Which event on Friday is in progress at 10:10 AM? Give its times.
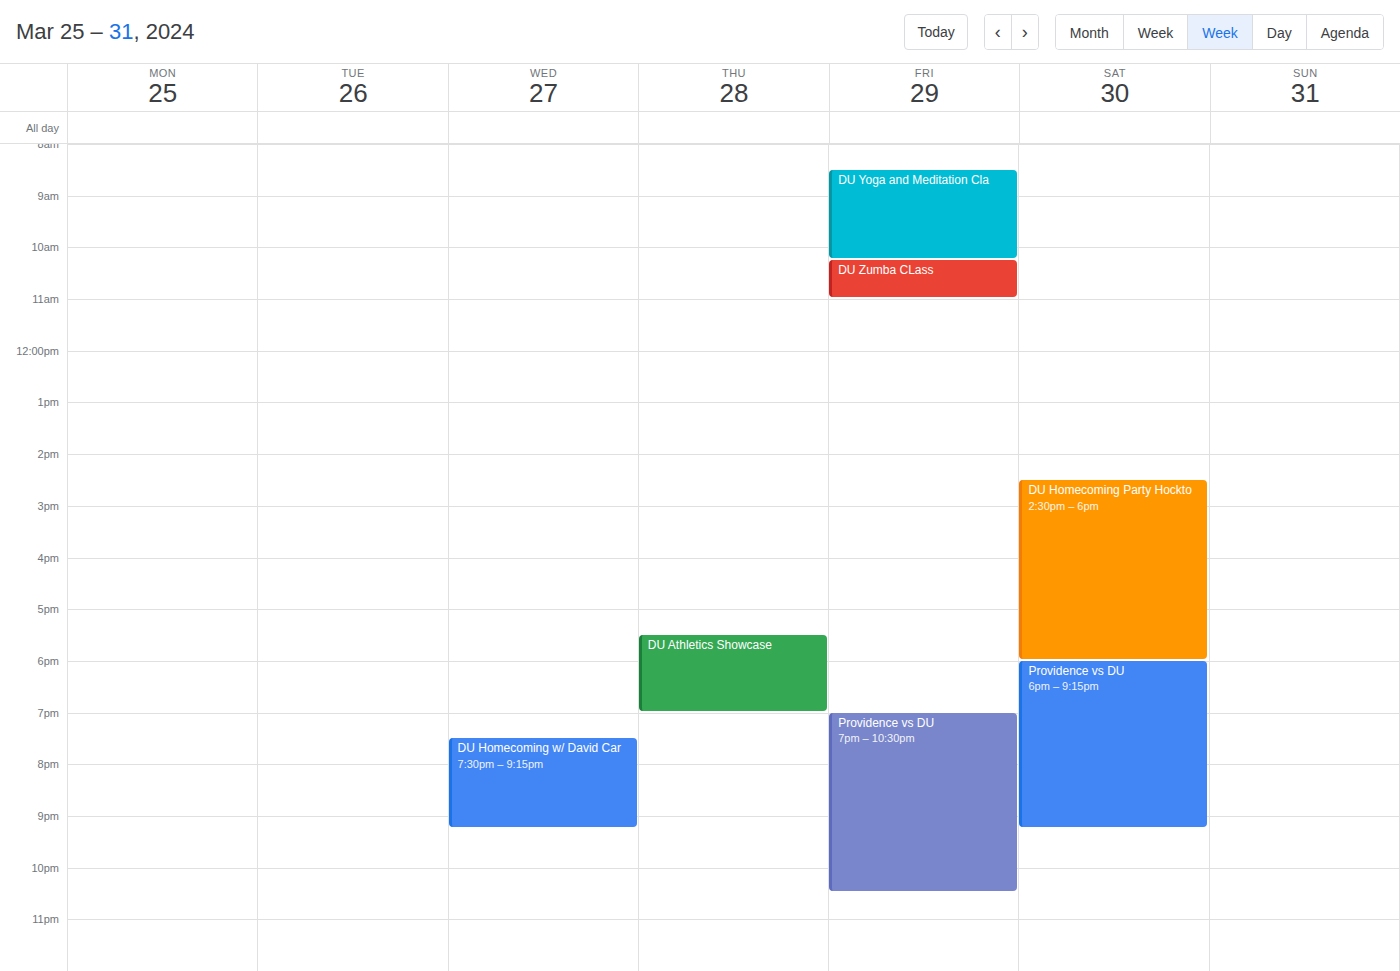
"DU Yoga and Meditation Cla", 8:30 AM to 10:15 AM